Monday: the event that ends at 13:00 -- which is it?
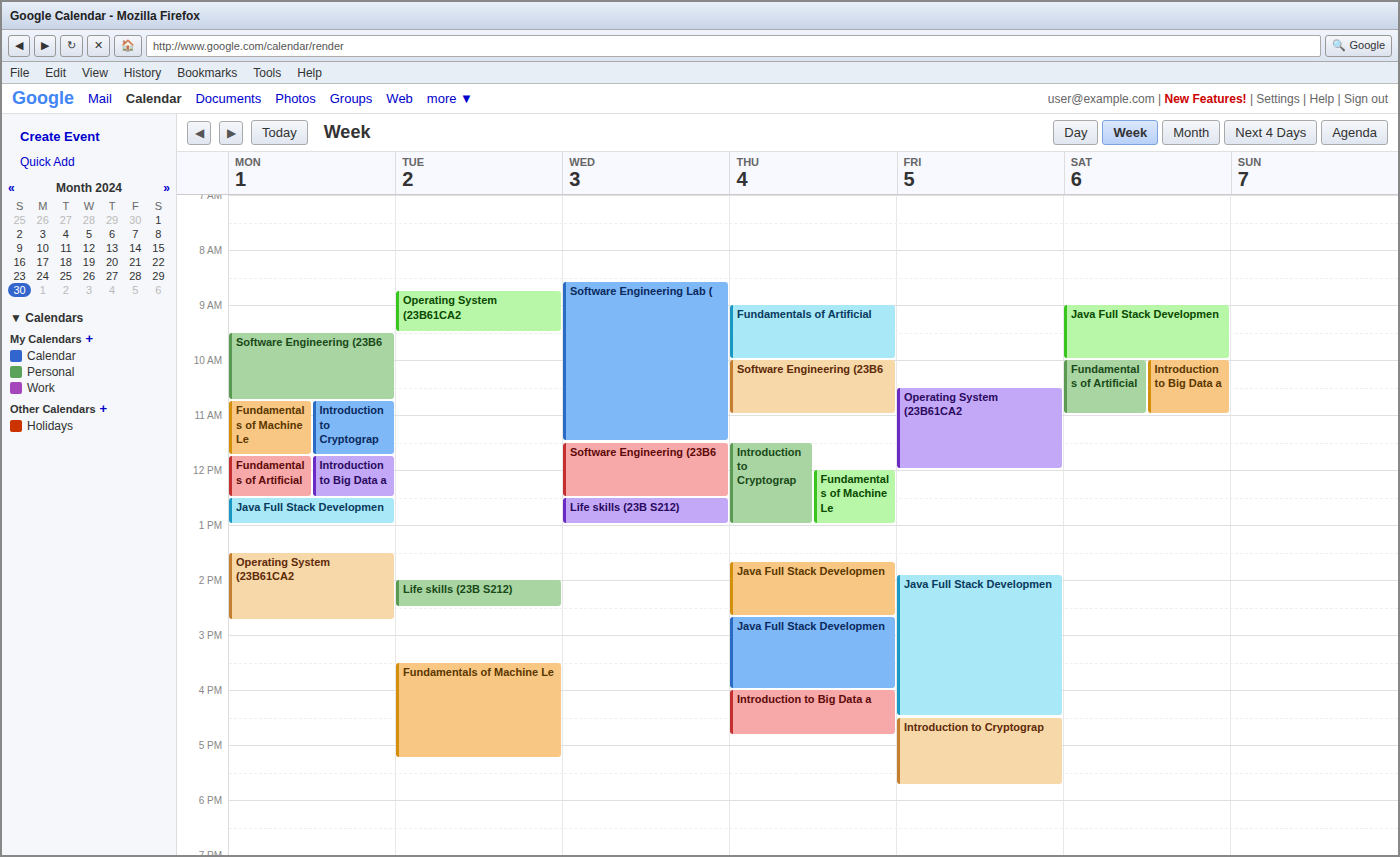
"Java Full Stack Developmen"